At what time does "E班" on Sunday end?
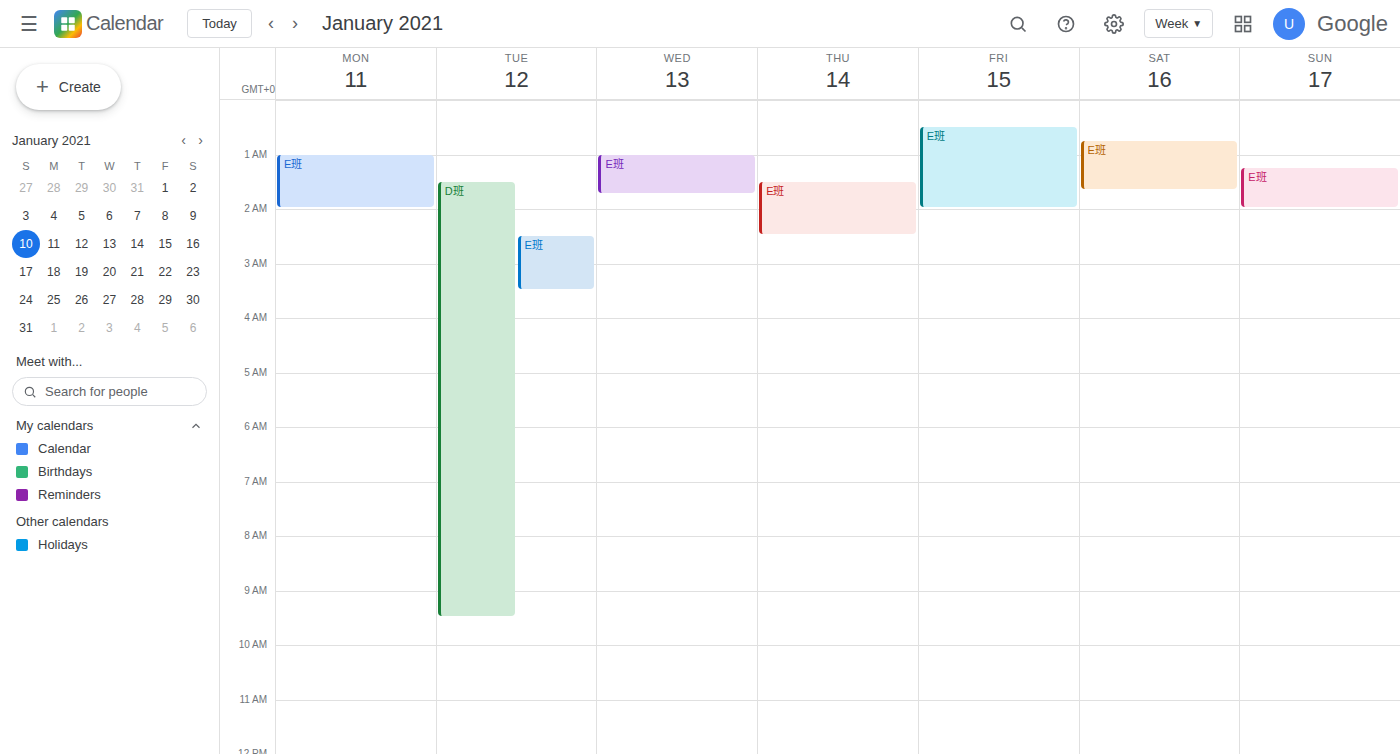
2:00 AM